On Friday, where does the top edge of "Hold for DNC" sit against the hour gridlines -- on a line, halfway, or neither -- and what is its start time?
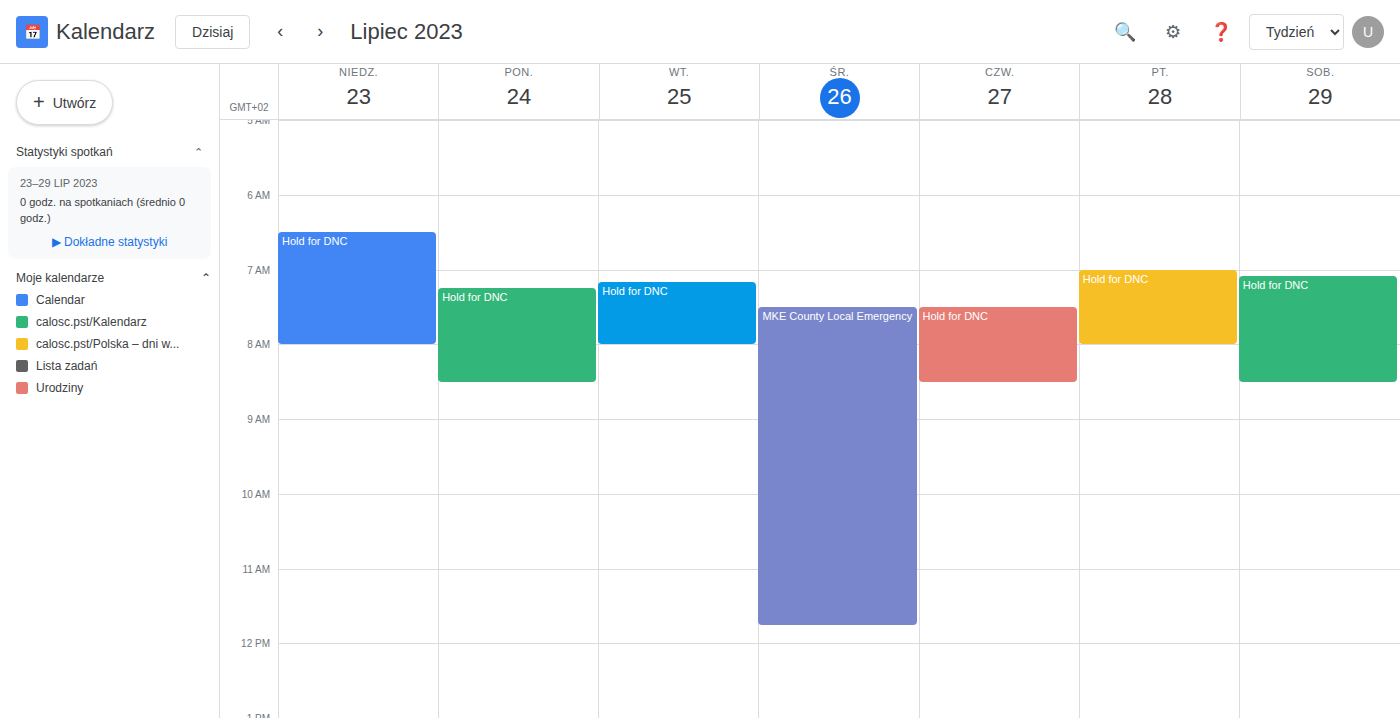
7:00 AM -- exactly on the 7 AM line.